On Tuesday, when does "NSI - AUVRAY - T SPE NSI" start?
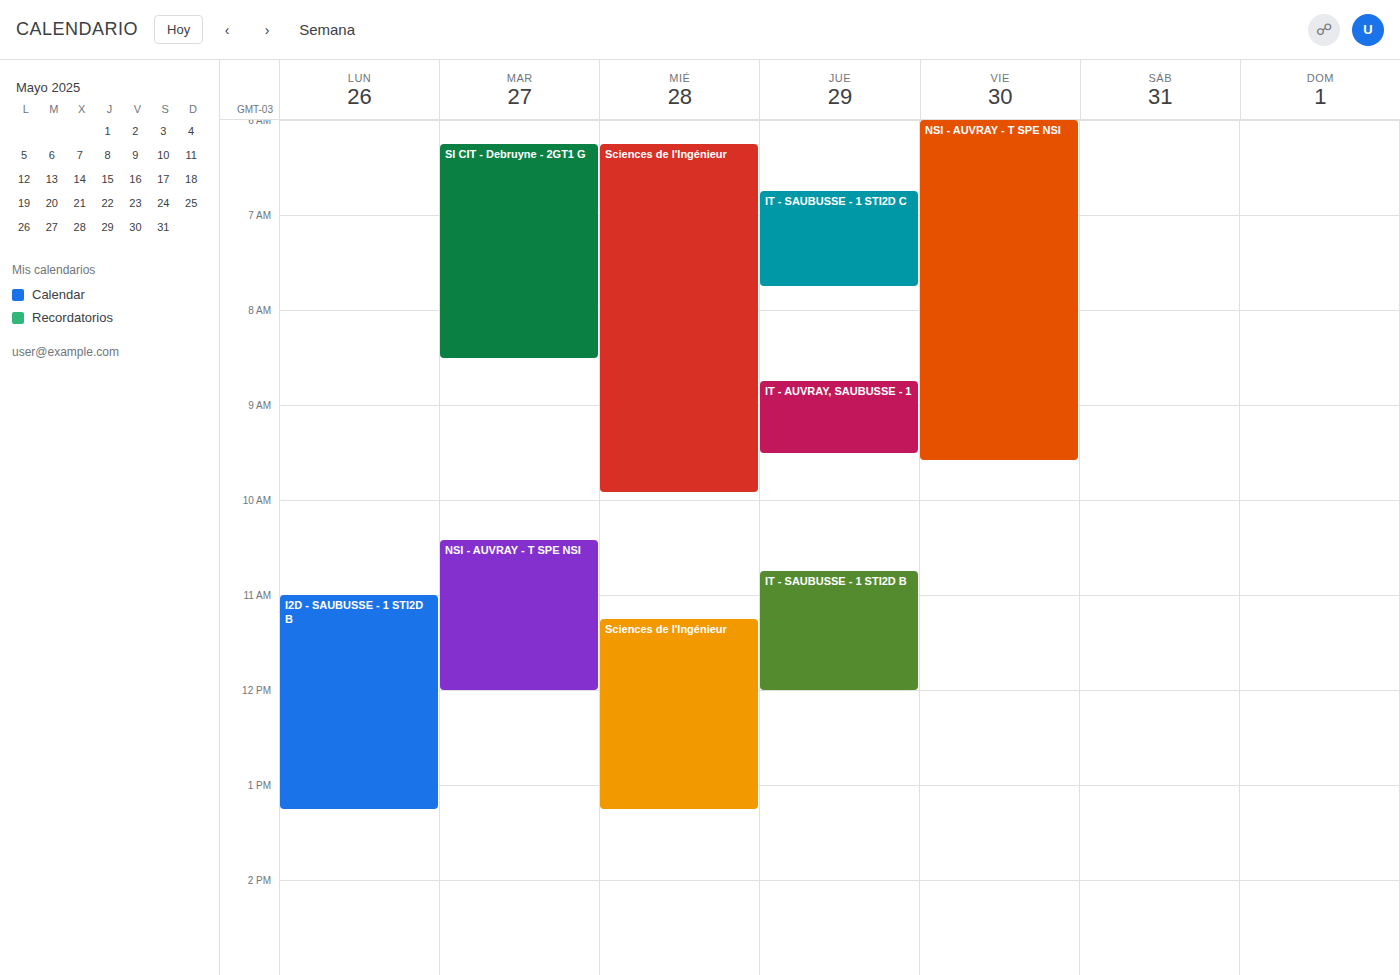
10:25 AM